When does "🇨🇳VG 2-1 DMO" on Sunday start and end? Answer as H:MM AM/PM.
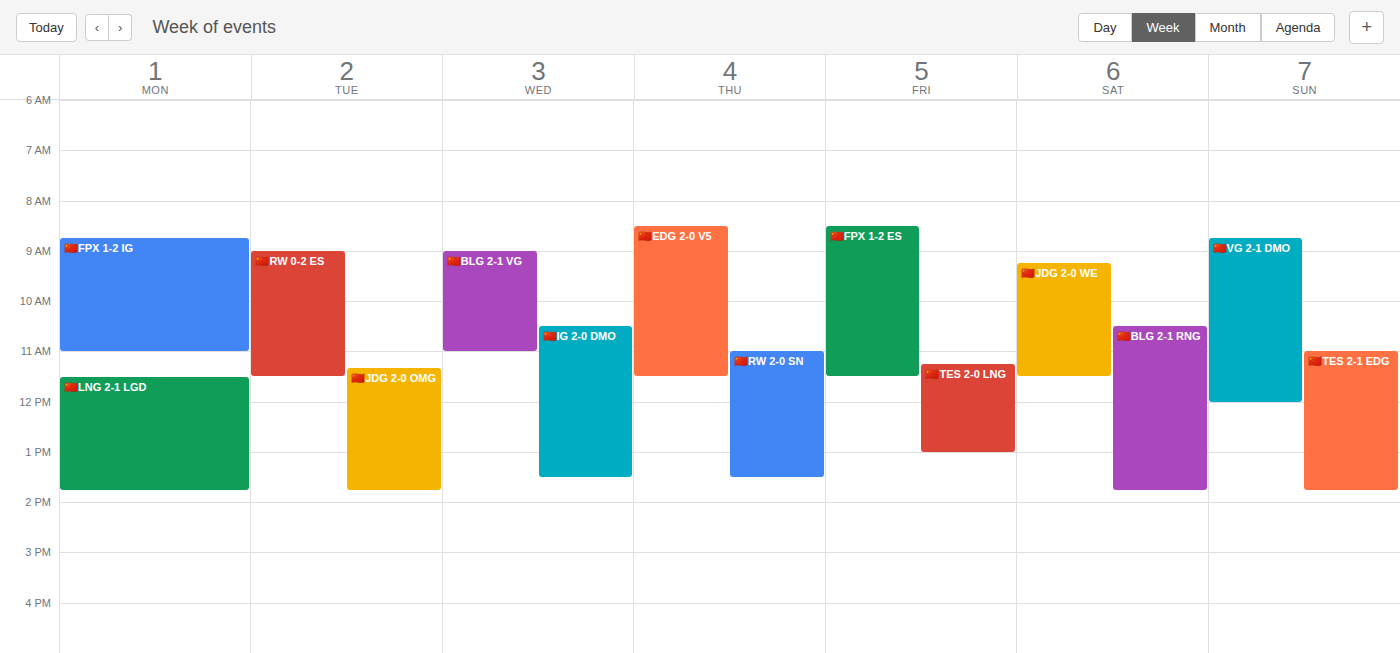
8:45 AM to 12:00 PM